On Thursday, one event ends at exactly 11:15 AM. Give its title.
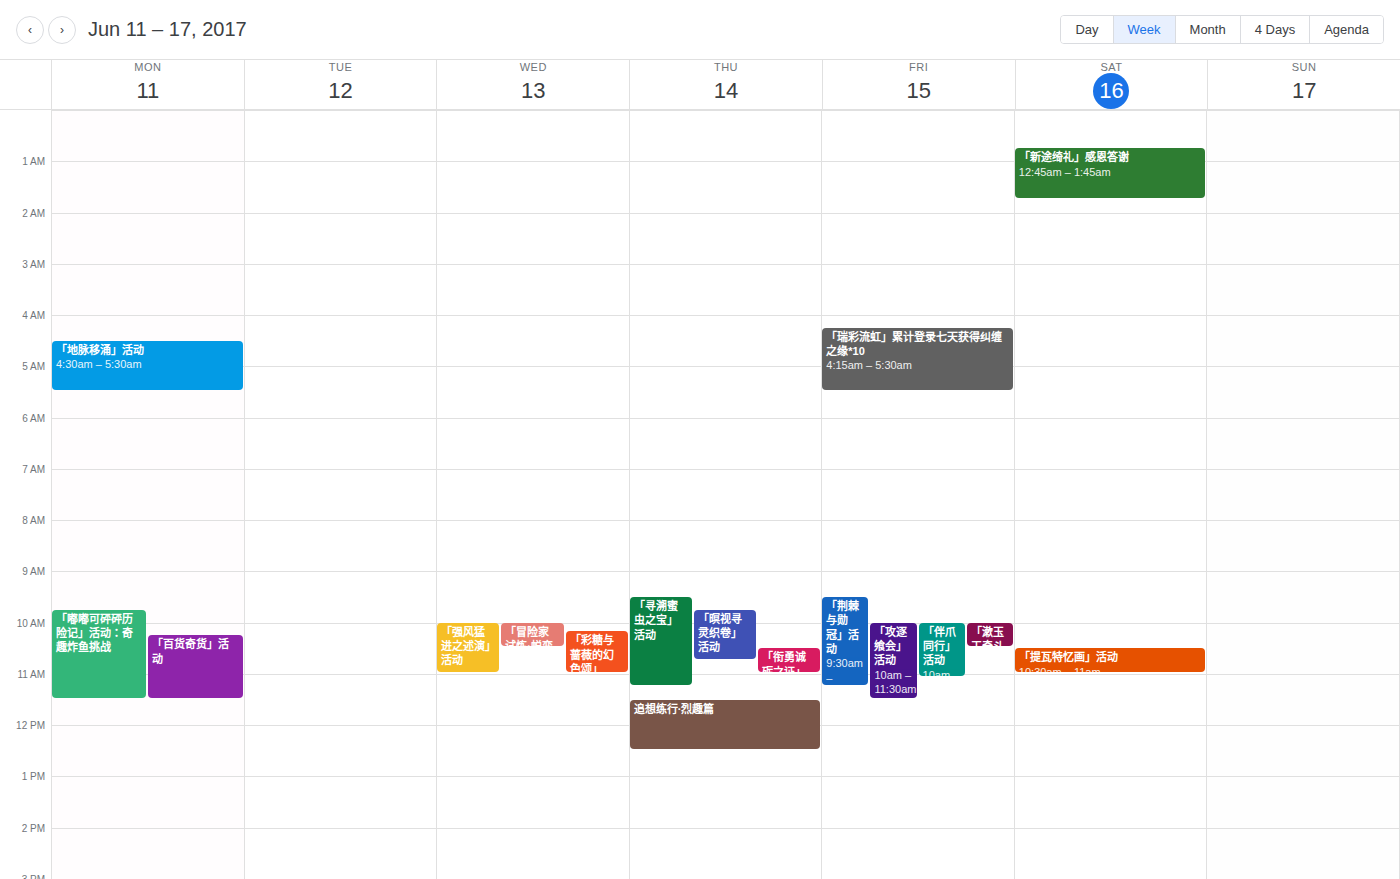
"「寻溯蜜虫之宝」活动"